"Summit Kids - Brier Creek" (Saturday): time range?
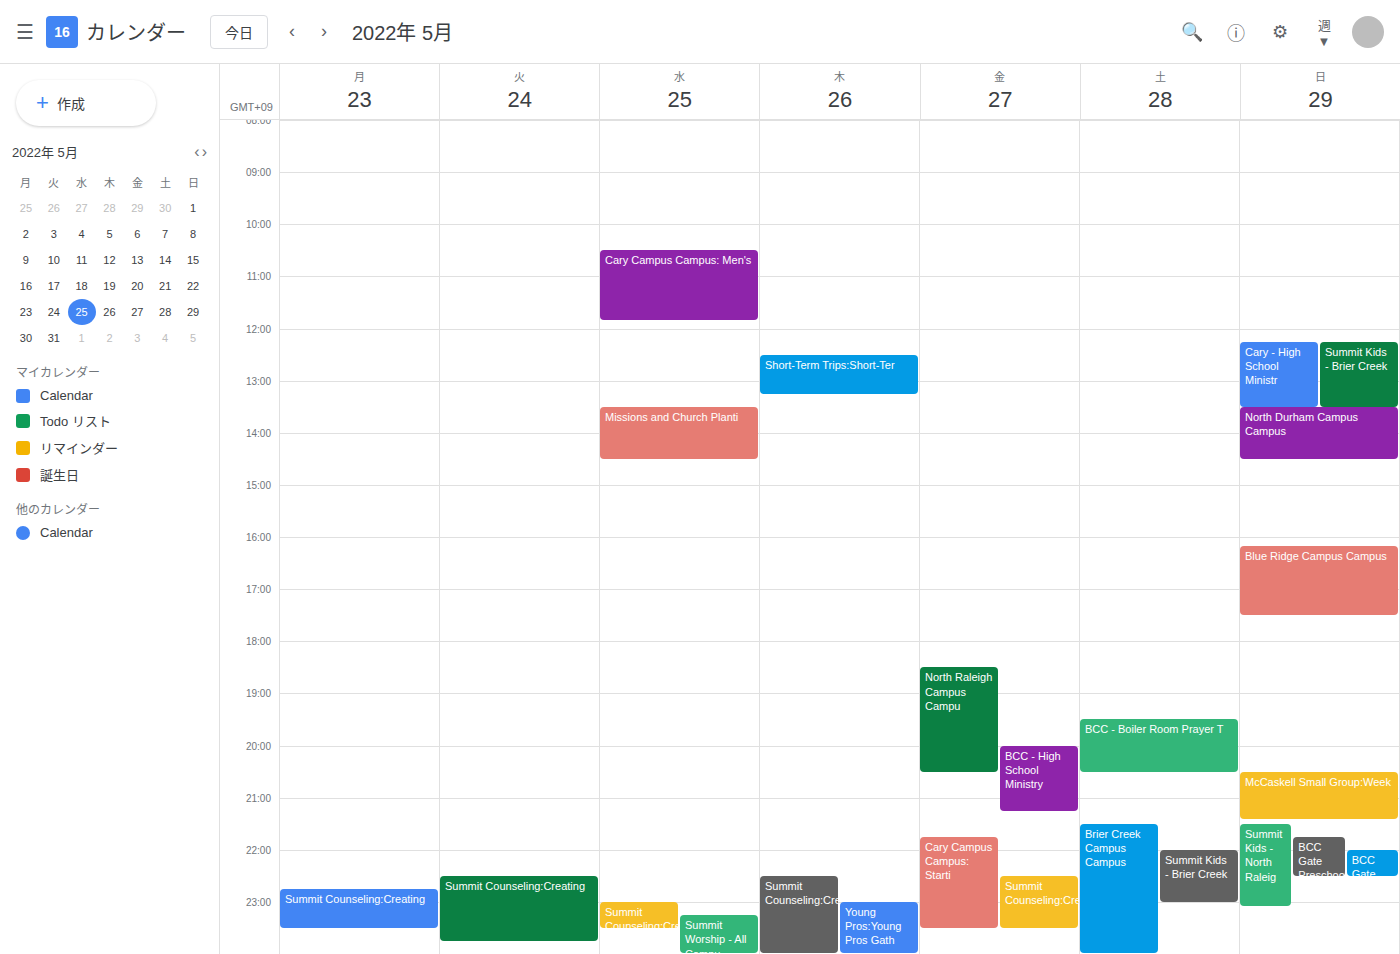
10:00 PM to 11:00 PM